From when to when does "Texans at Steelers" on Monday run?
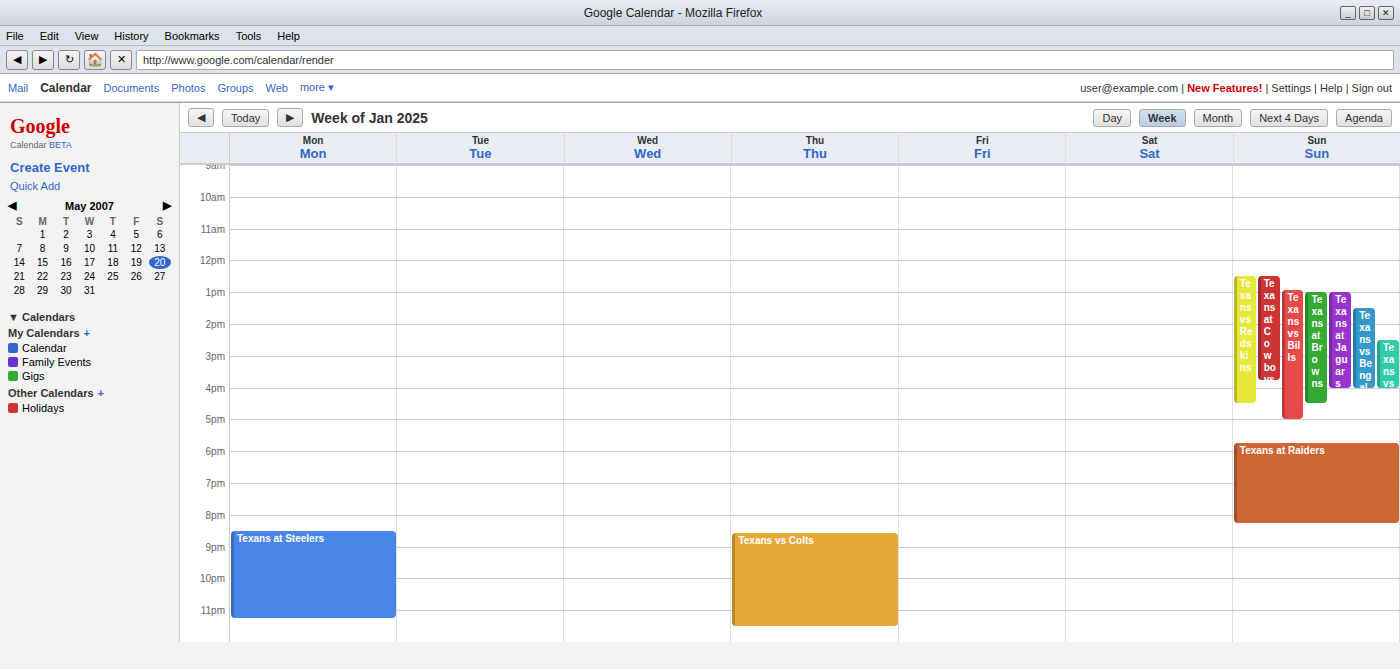
8:30 PM to 11:15 PM